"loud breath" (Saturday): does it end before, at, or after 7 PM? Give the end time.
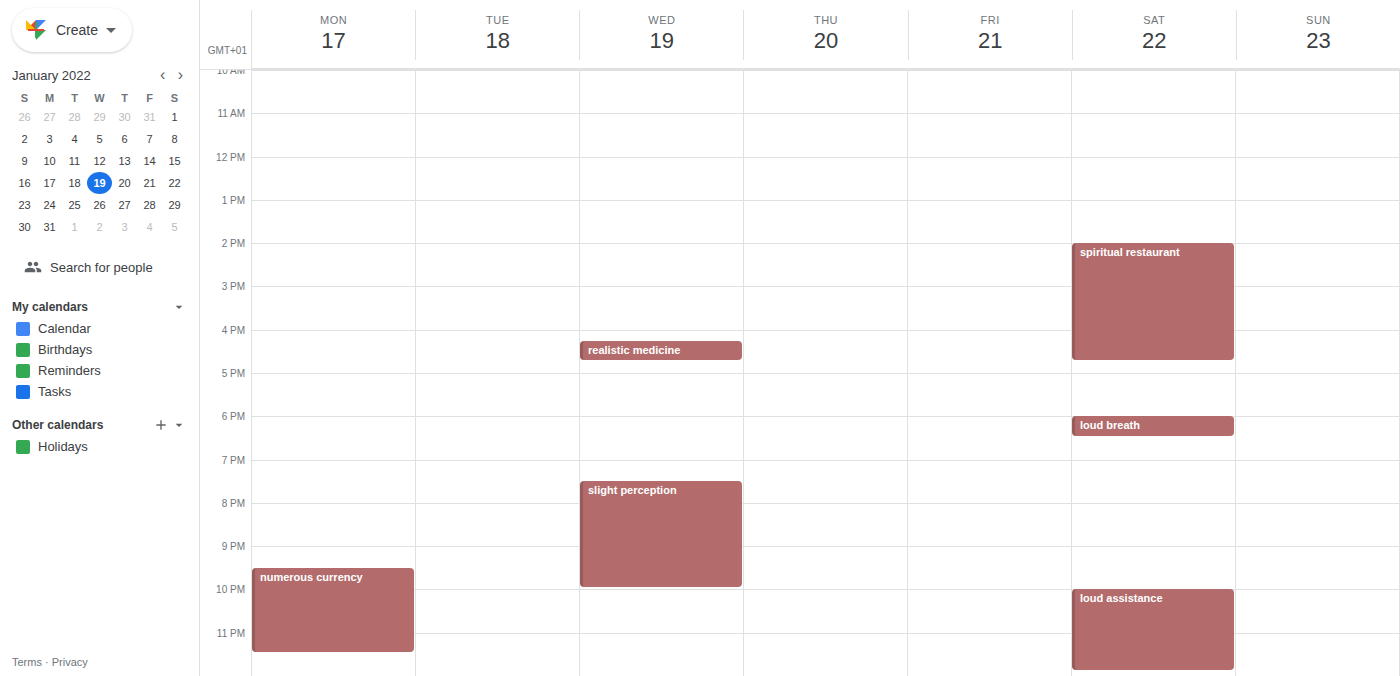
6:30 PM -- before 7 PM, 30 minutes above the 7 PM line.